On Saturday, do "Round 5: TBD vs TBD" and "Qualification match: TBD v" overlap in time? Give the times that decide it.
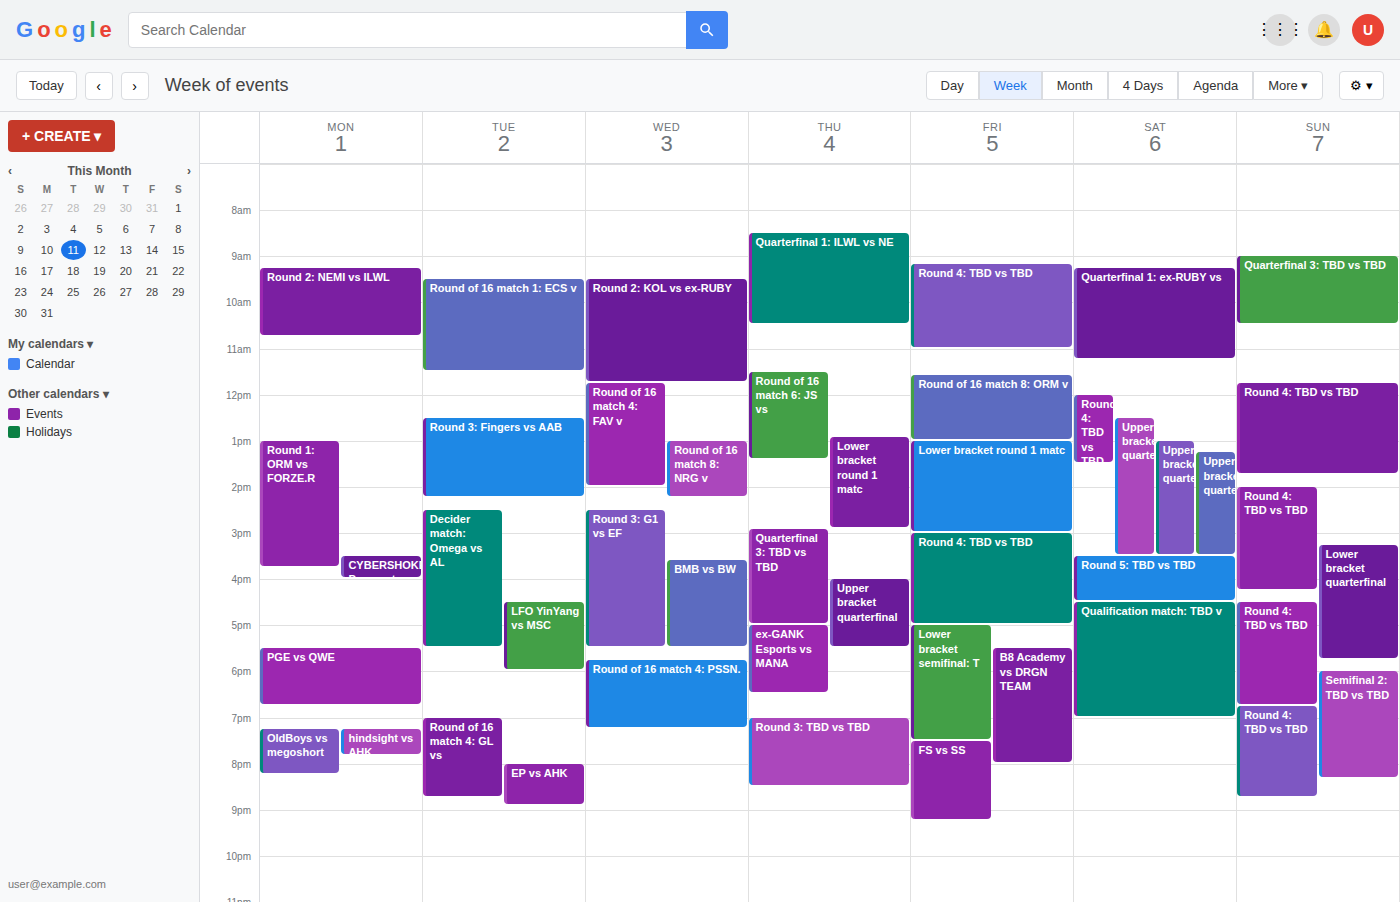
"Round 5: TBD vs TBD" ends at 4:30 PM, exactly when "Qualification match: TBD v" starts -- they touch but do not overlap.